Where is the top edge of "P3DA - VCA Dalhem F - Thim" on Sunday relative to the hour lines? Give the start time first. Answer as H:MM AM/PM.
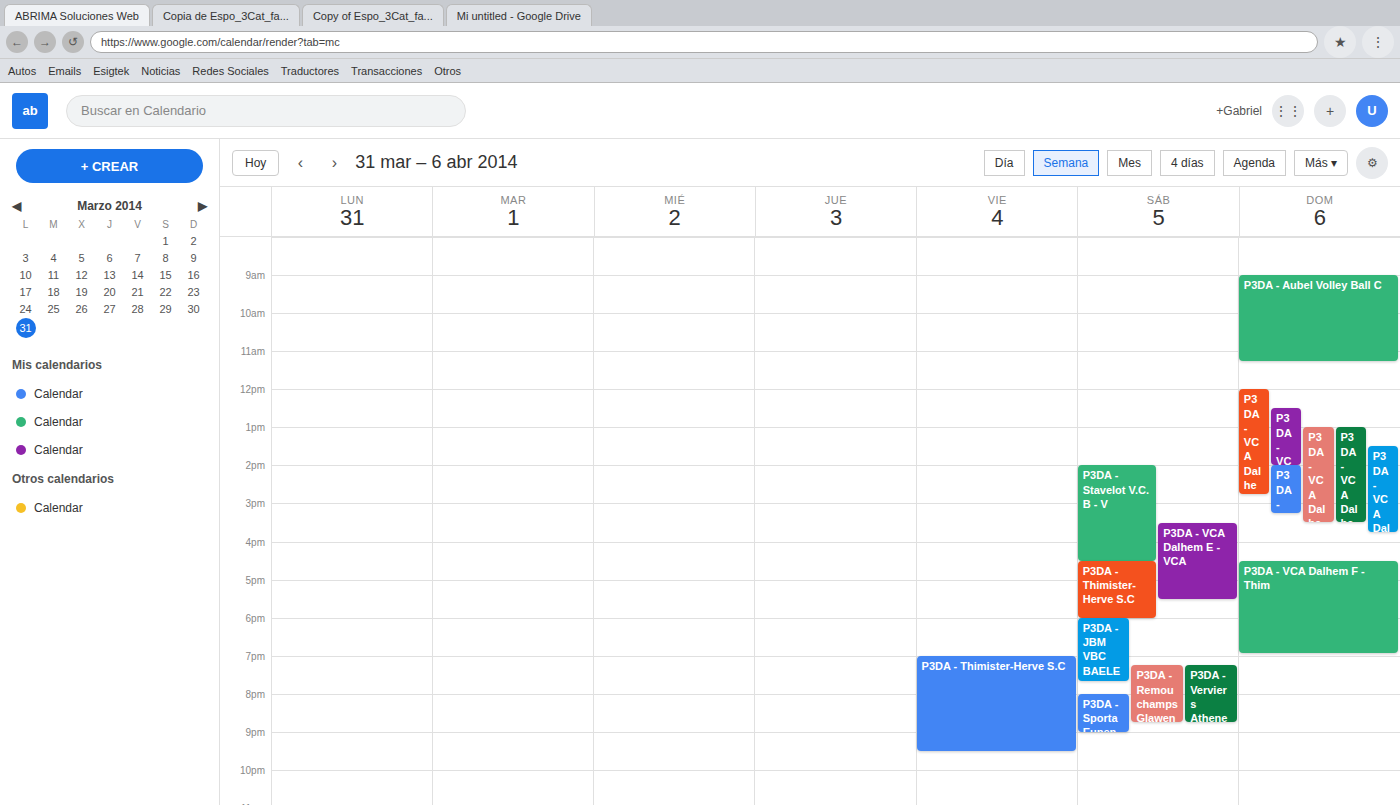
4:30 PM -- halfway between the 4 PM and 5 PM lines.